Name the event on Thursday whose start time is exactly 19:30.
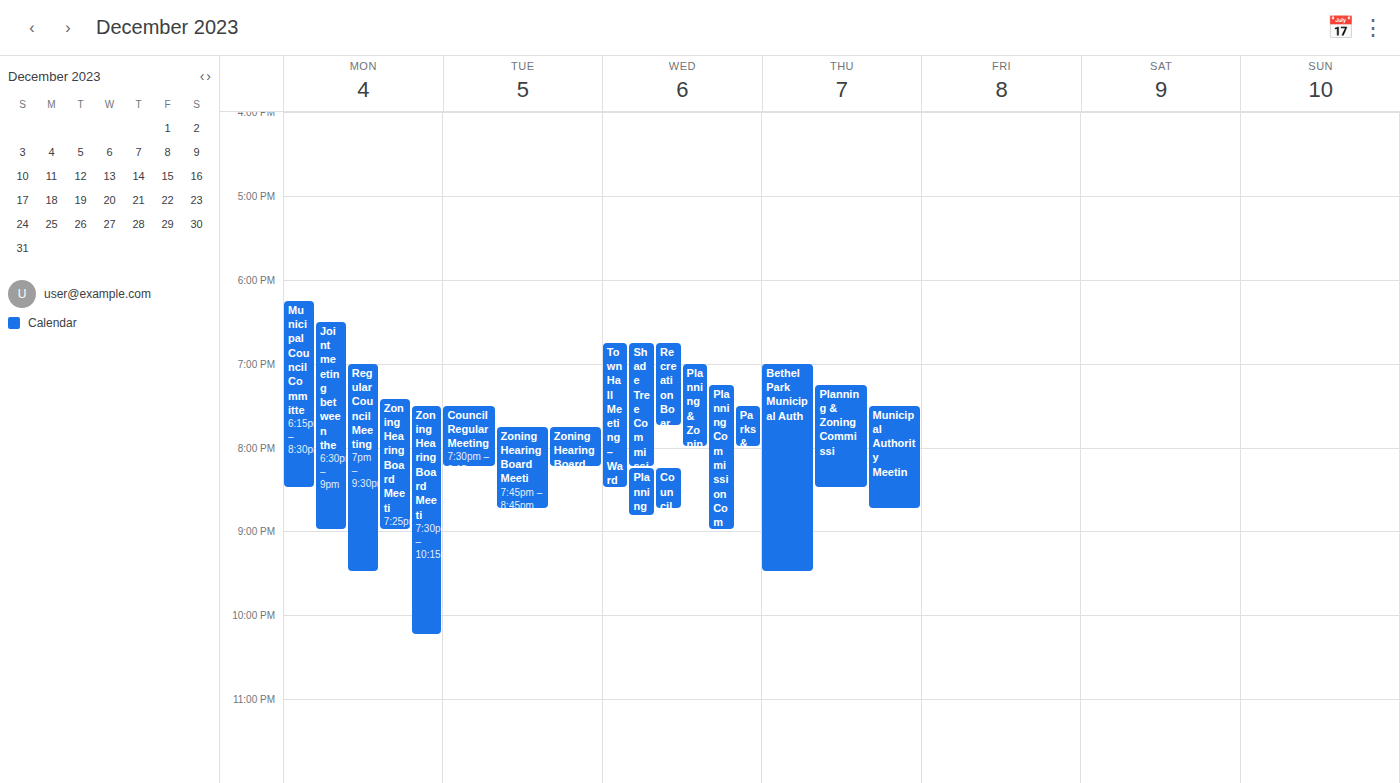
"Municipal Authority Meetin"